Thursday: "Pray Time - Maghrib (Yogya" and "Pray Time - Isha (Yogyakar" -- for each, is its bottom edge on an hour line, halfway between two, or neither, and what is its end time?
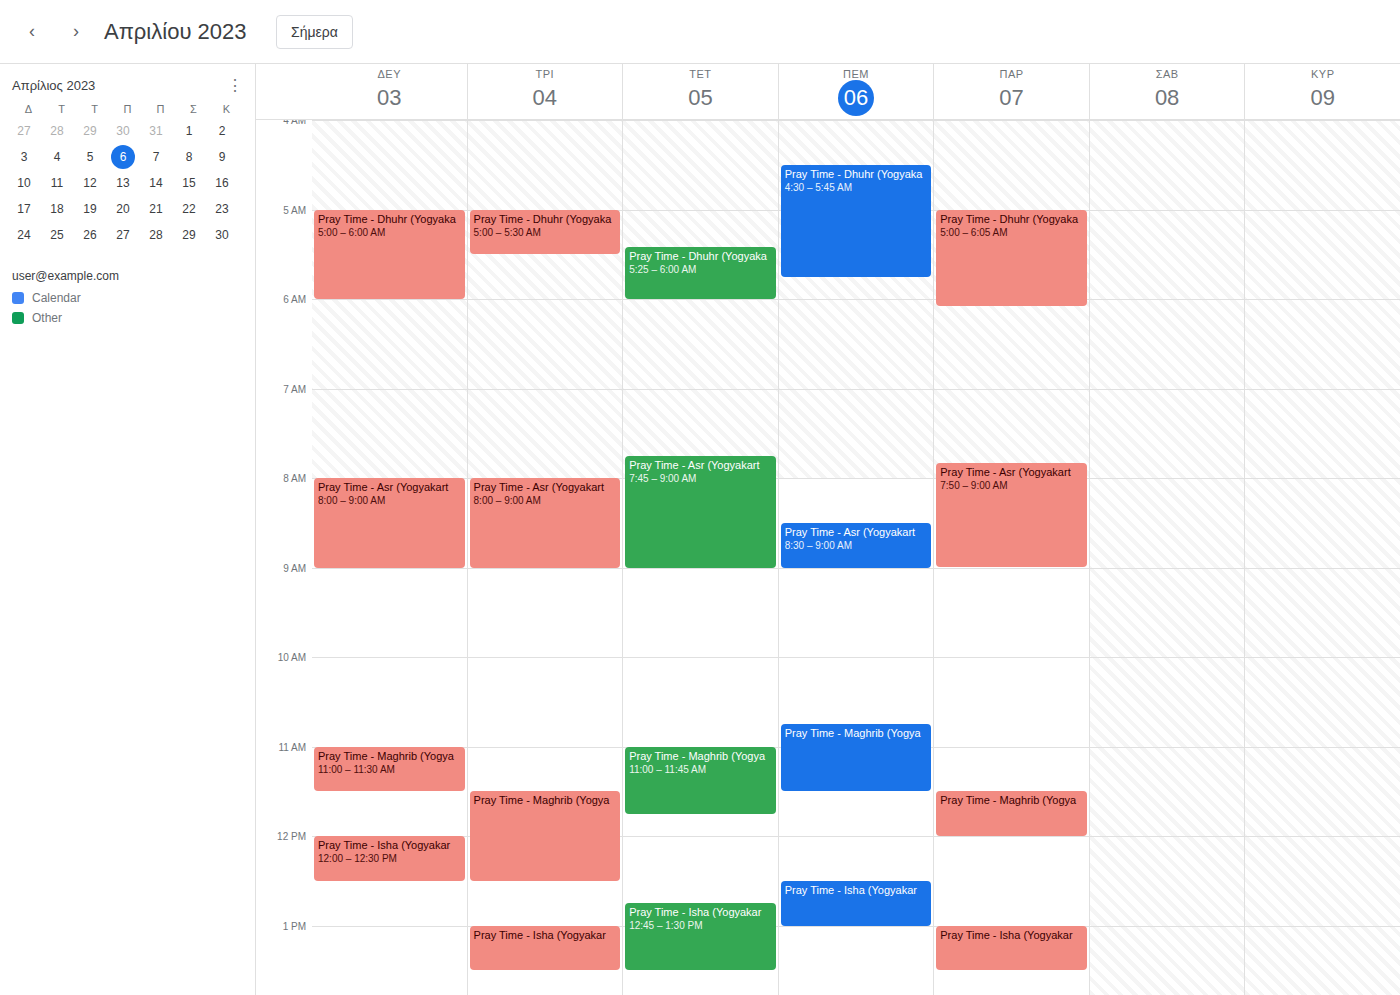
"Pray Time - Maghrib (Yogya": 11:30 AM, halfway between the 11 AM and 12 PM lines. "Pray Time - Isha (Yogyakar": 1:00 PM, exactly on the 1 PM line.